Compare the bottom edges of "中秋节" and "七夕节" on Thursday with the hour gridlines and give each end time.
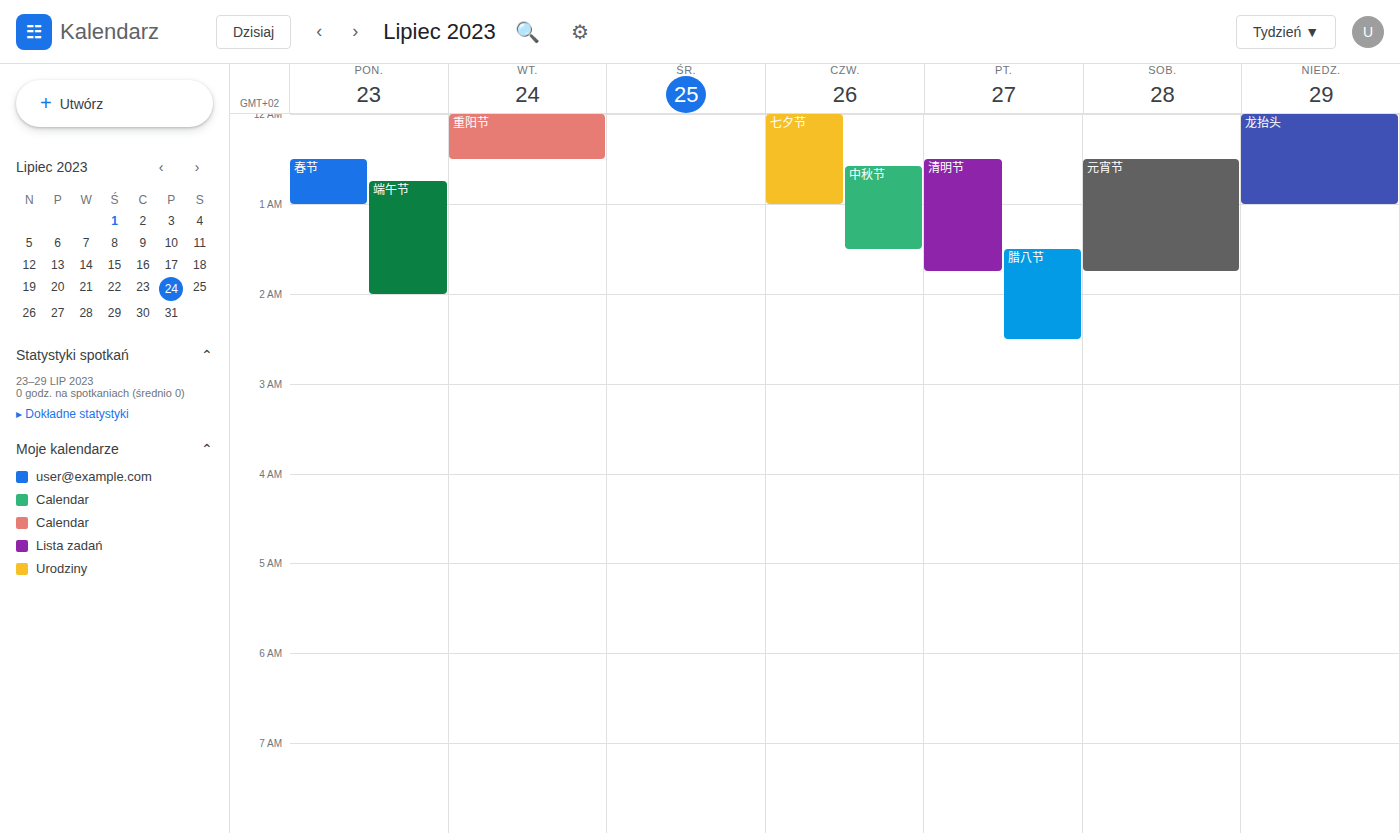
"中秋节": 1:30 AM, halfway between the 1 AM and 2 AM lines. "七夕节": 1:00 AM, exactly on the 1 AM line.